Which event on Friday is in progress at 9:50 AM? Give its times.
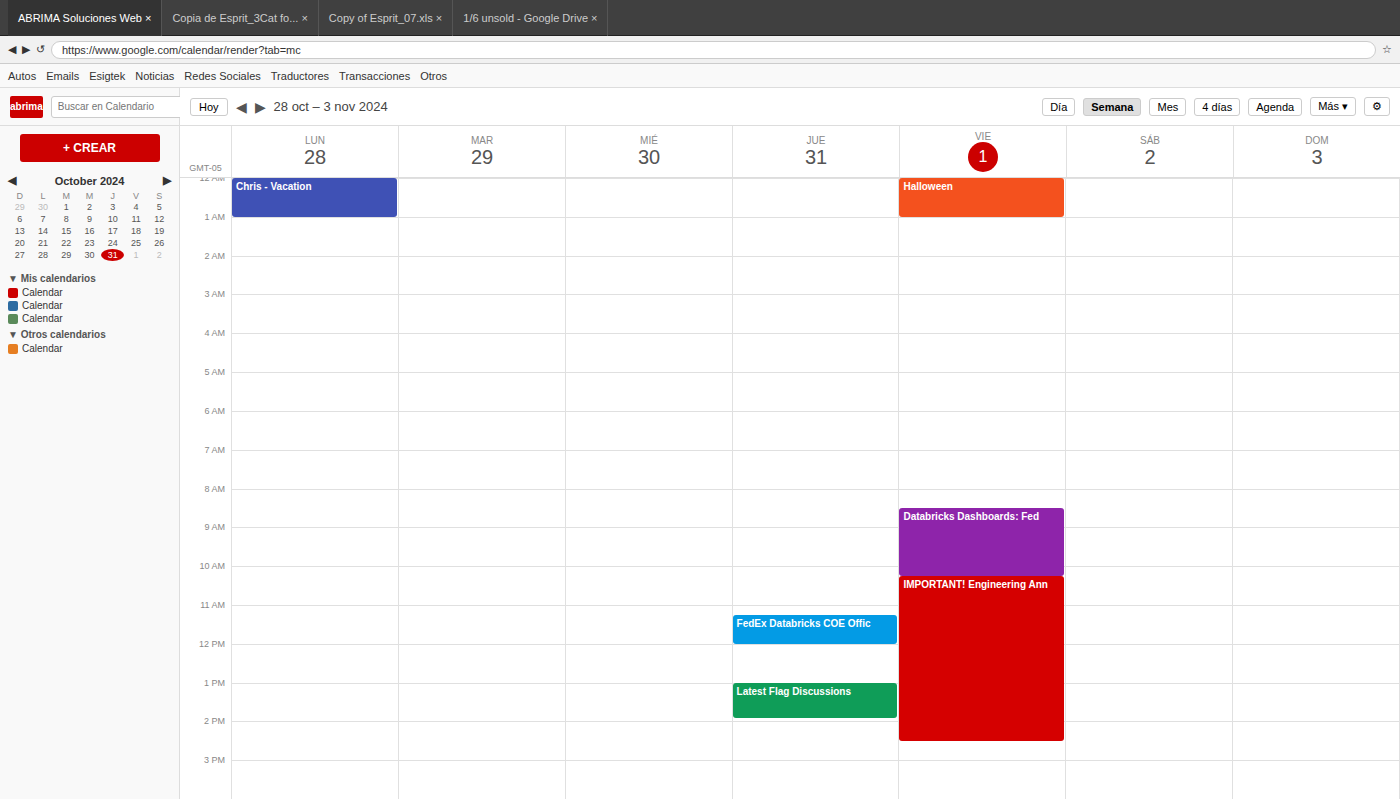
"Databricks Dashboards: Fed", 8:30 AM to 10:15 AM